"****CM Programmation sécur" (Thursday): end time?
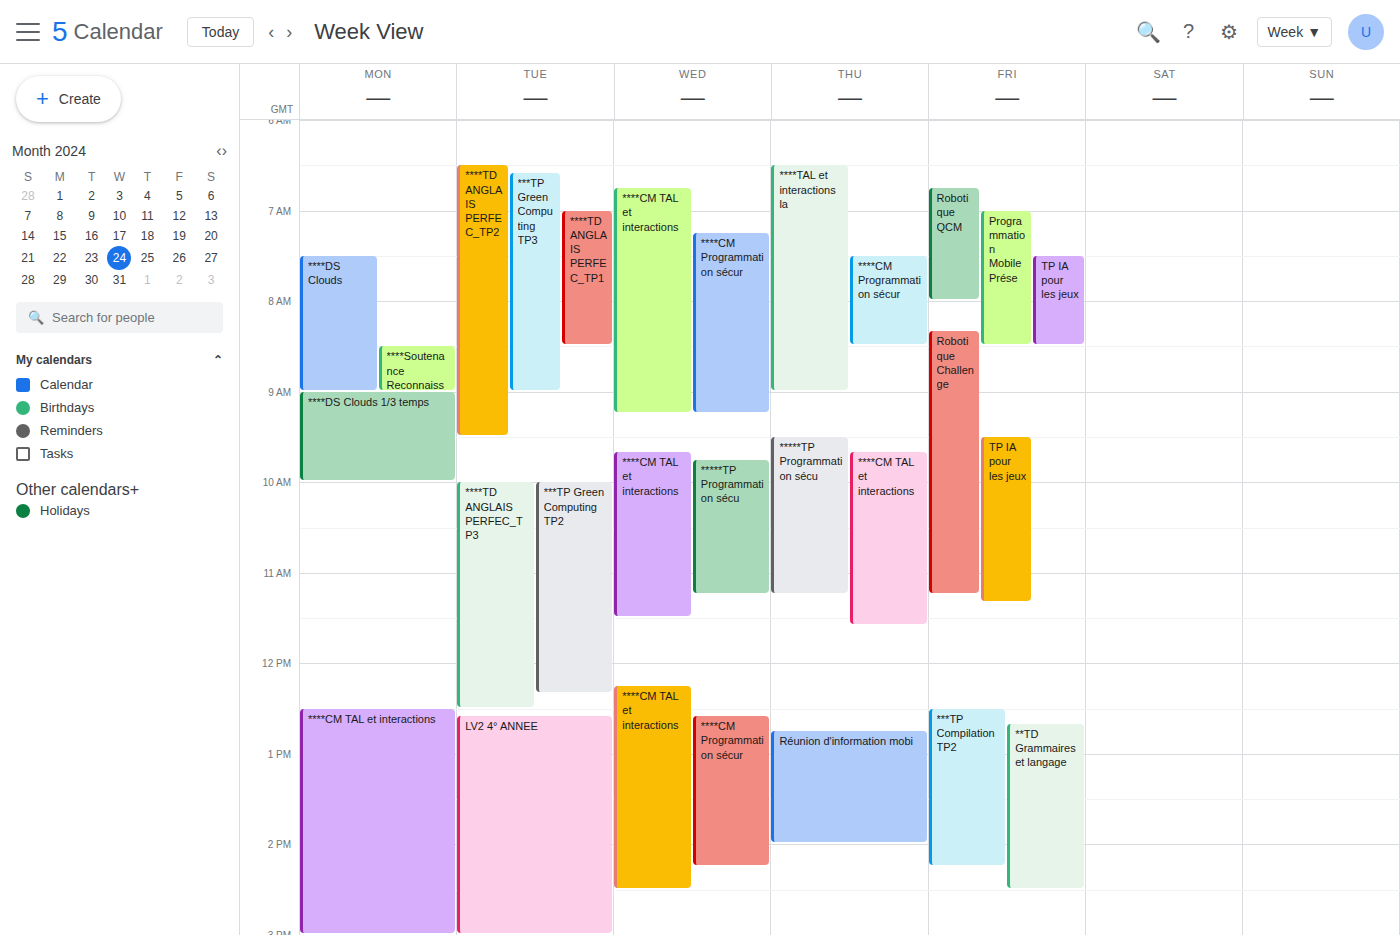
8:30 AM